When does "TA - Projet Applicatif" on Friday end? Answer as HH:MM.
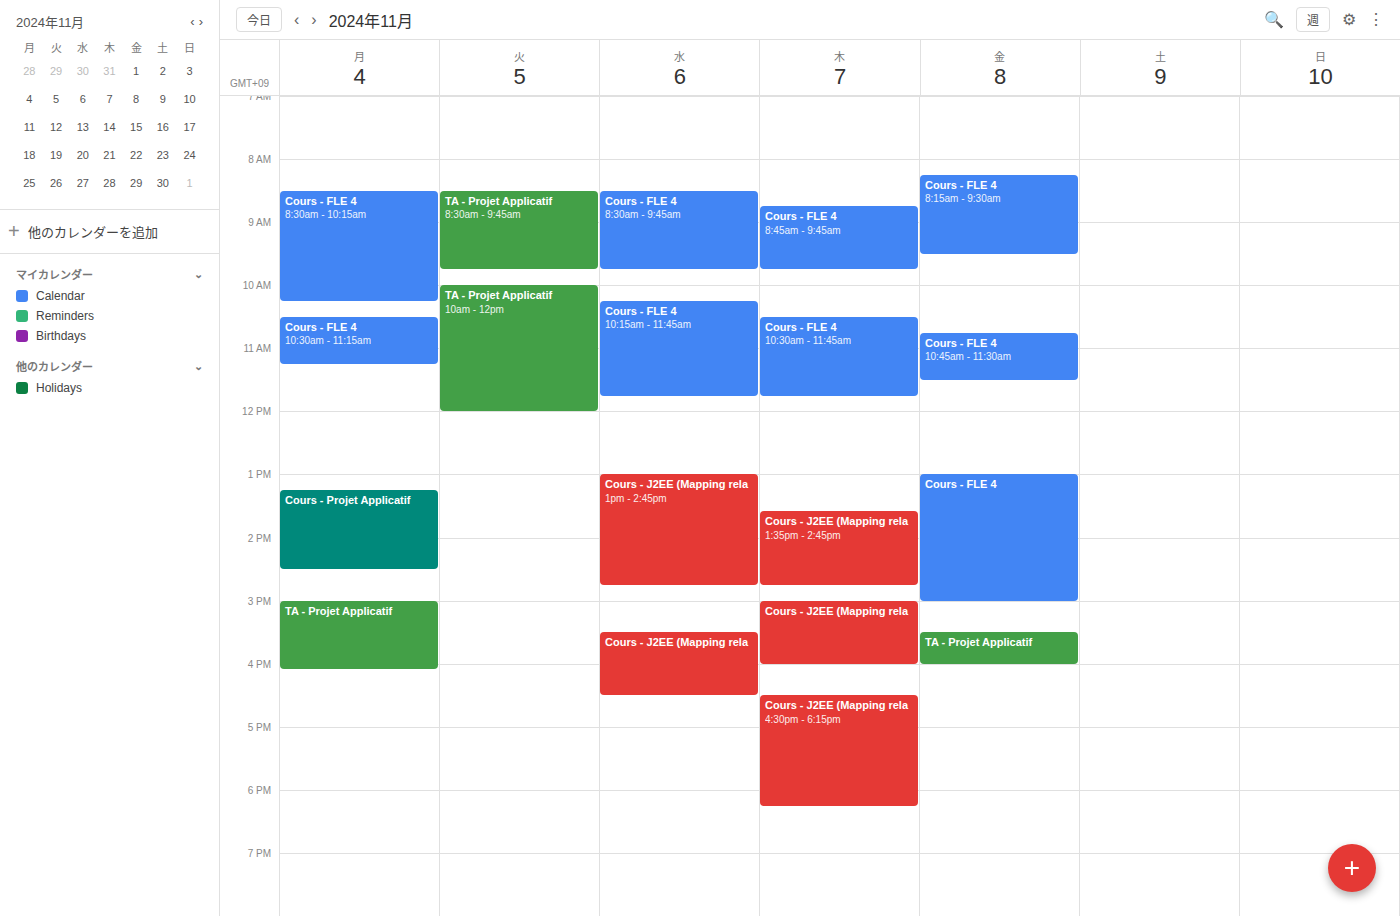
16:00